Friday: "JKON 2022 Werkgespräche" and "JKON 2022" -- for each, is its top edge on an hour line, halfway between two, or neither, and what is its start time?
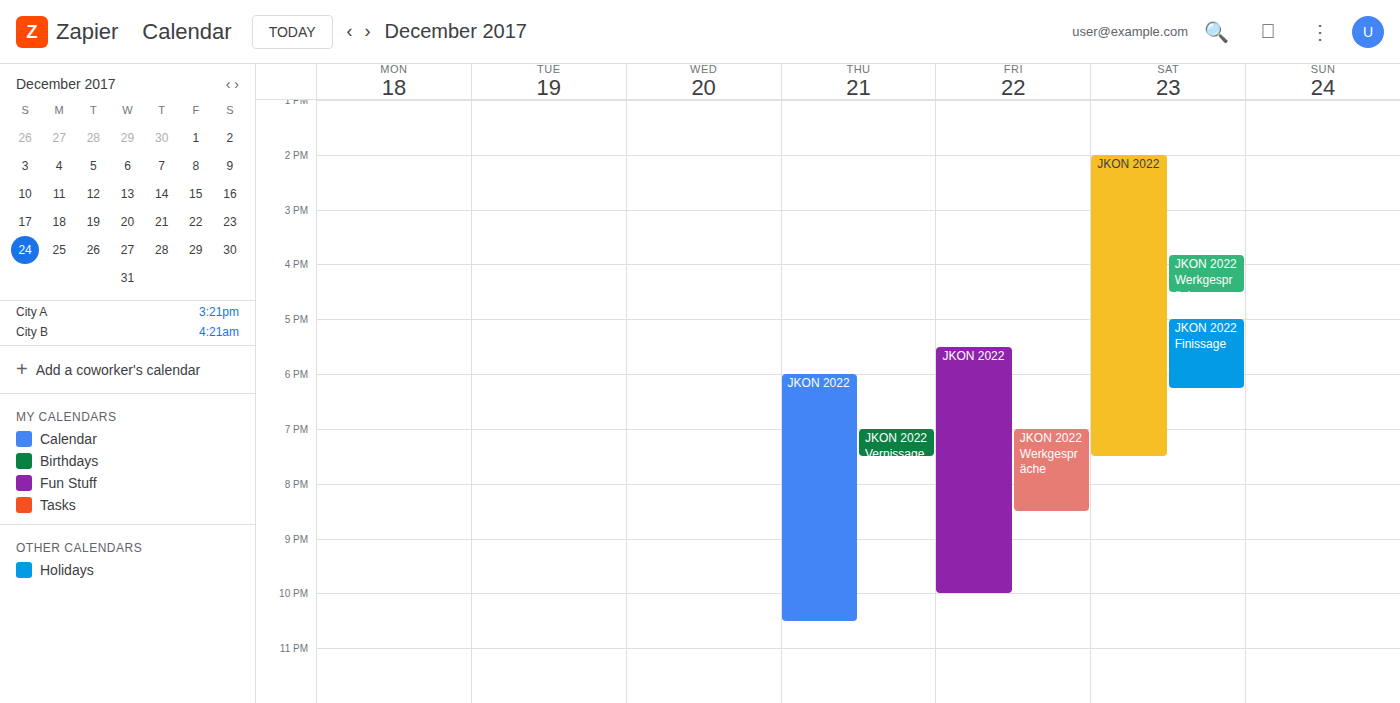
"JKON 2022 Werkgespräche": 7:00 PM, exactly on the 7 PM line. "JKON 2022": 5:30 PM, halfway between the 5 PM and 6 PM lines.